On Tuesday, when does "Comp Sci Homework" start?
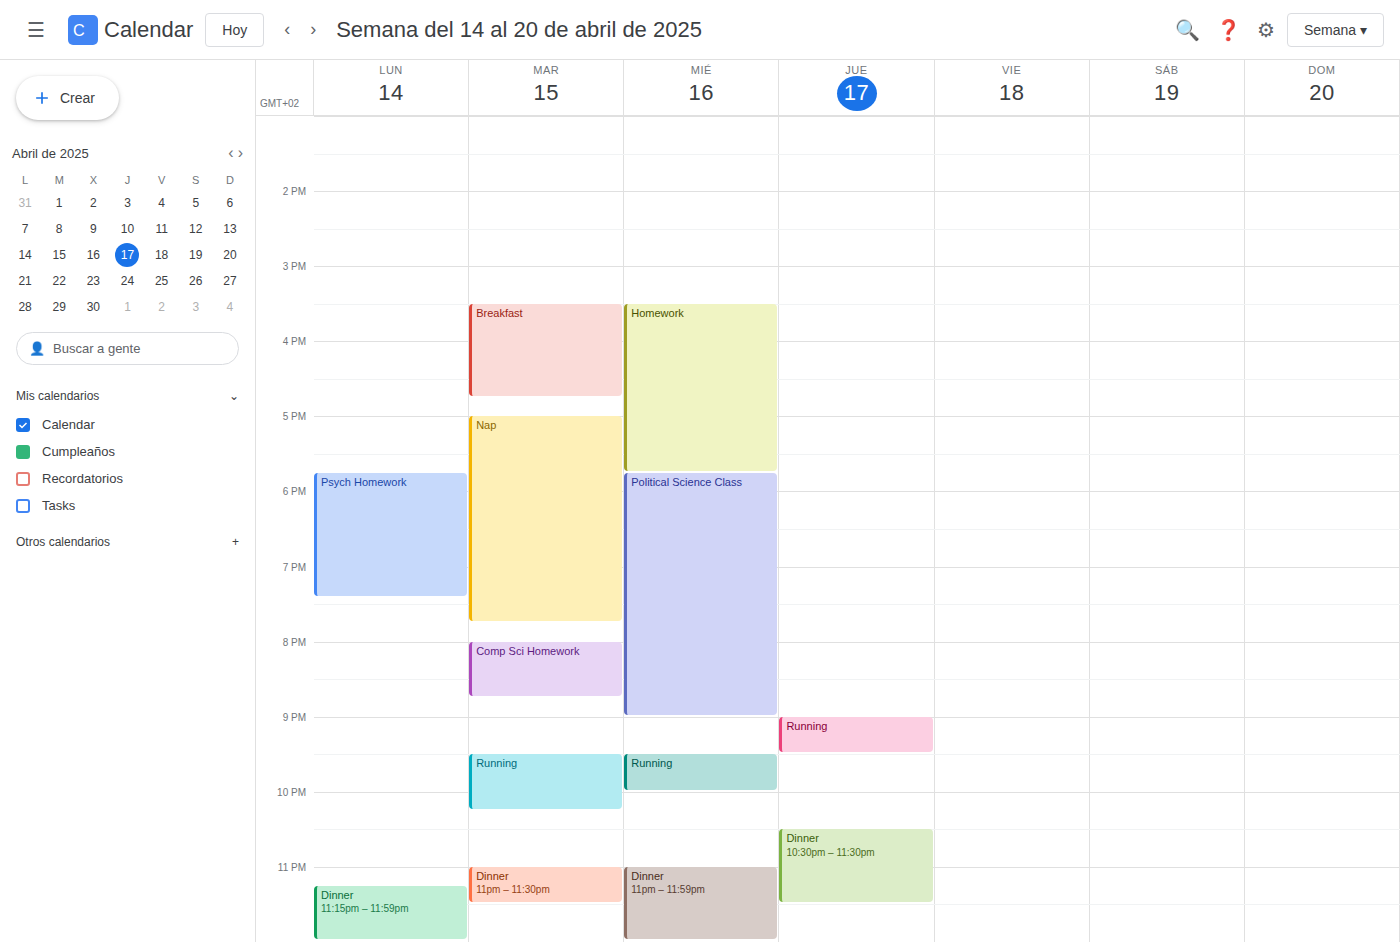
8:00 PM